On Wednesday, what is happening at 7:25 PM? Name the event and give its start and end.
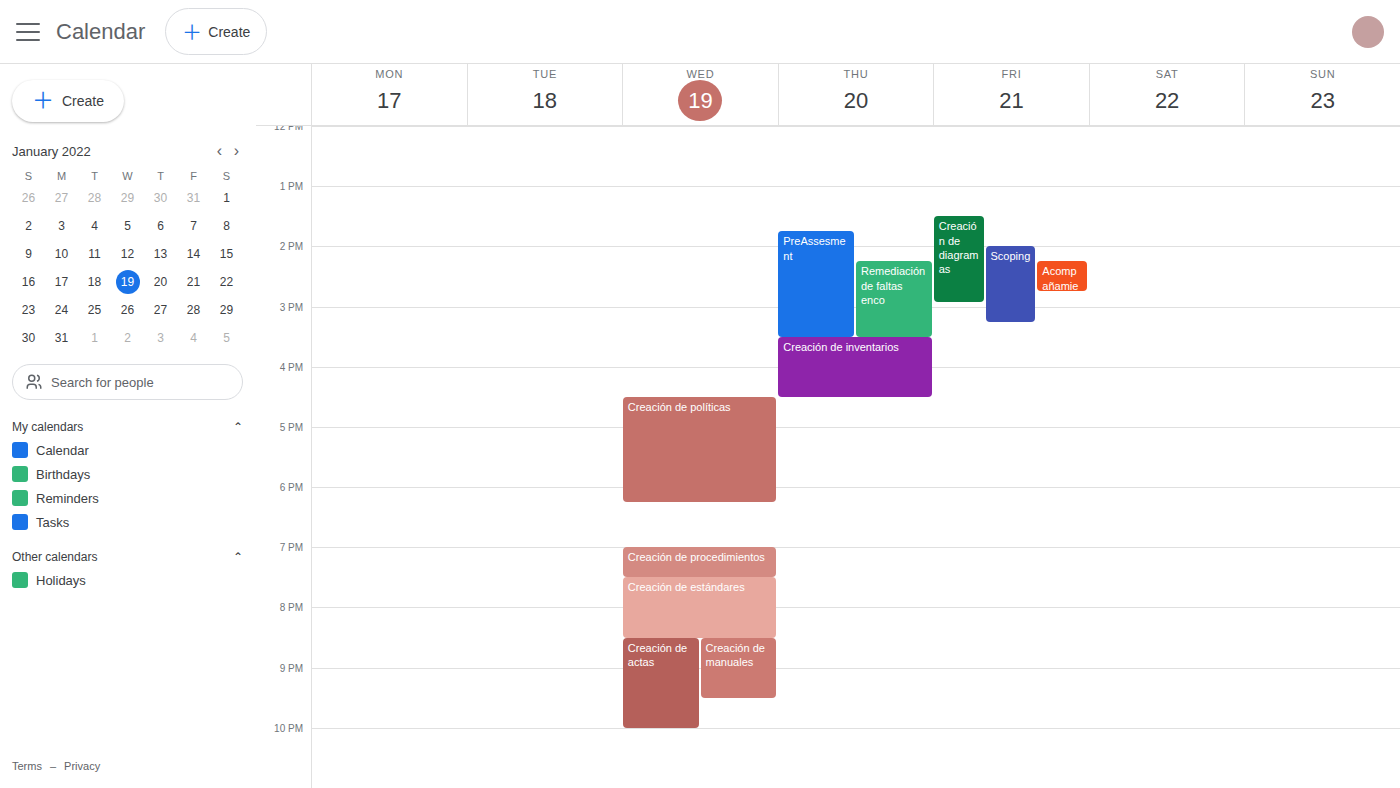
"Creación de procedimientos", 7:00 PM to 7:30 PM